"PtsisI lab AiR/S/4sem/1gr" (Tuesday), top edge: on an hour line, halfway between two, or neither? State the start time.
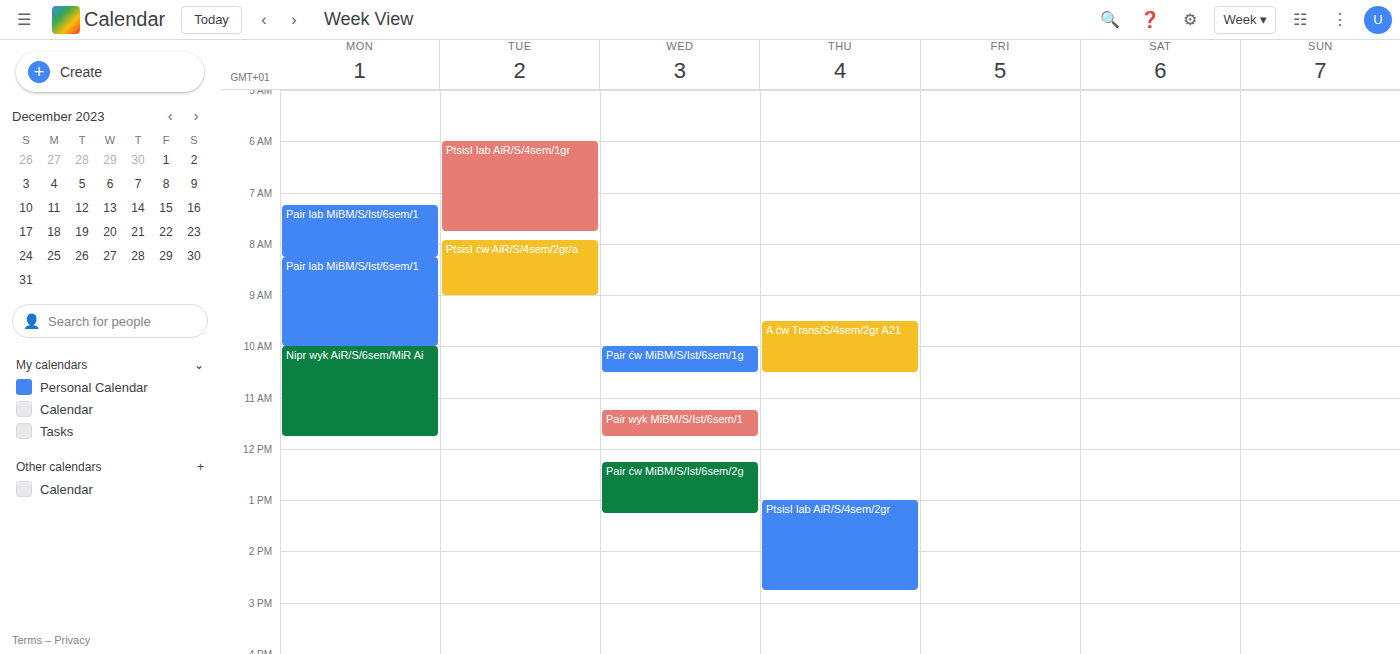
6:00 AM -- exactly on the 6 AM line.